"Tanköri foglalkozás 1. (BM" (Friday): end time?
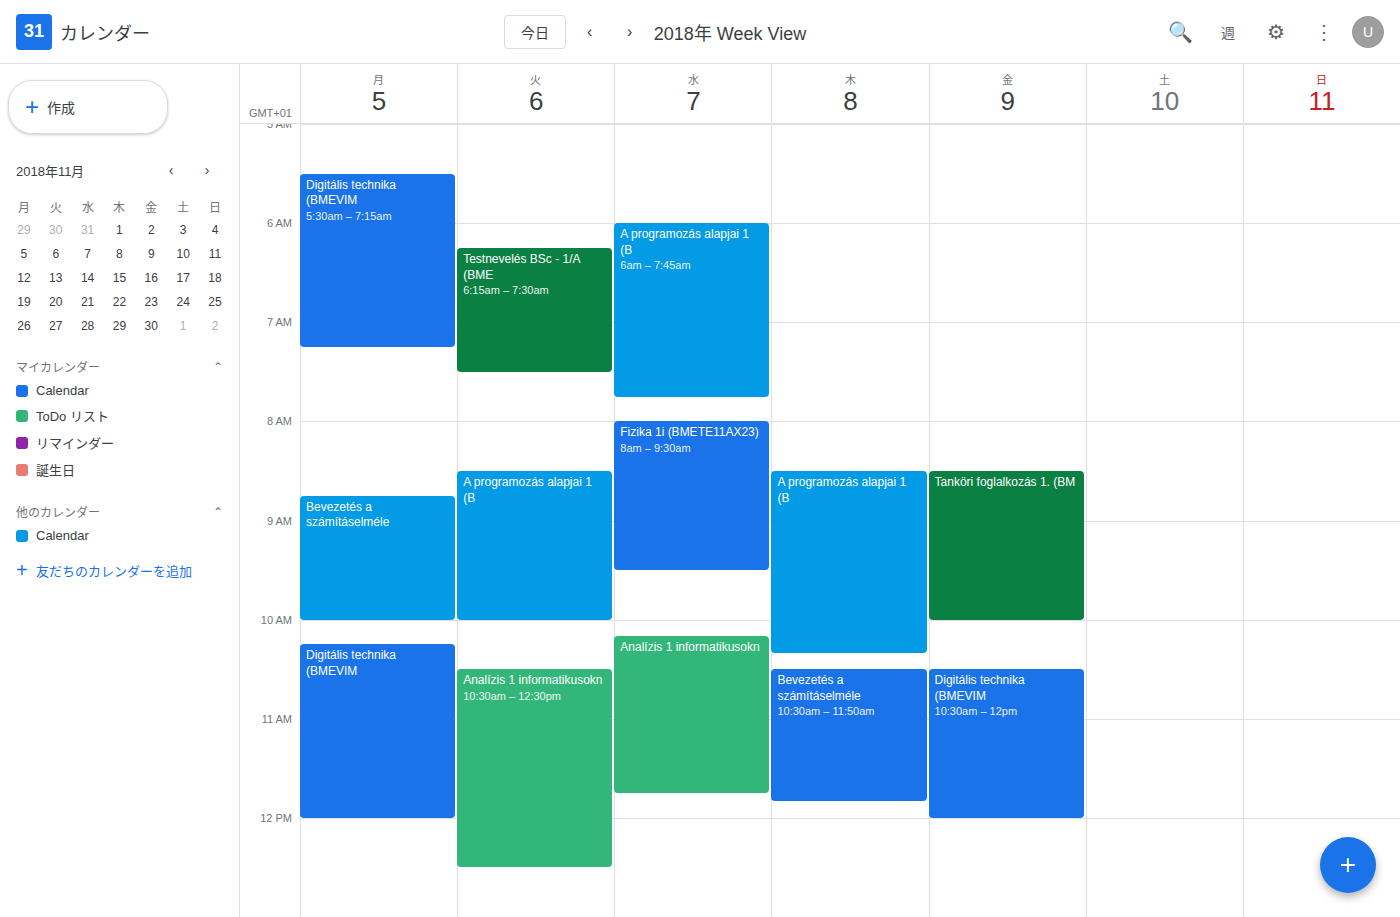
10:00 AM